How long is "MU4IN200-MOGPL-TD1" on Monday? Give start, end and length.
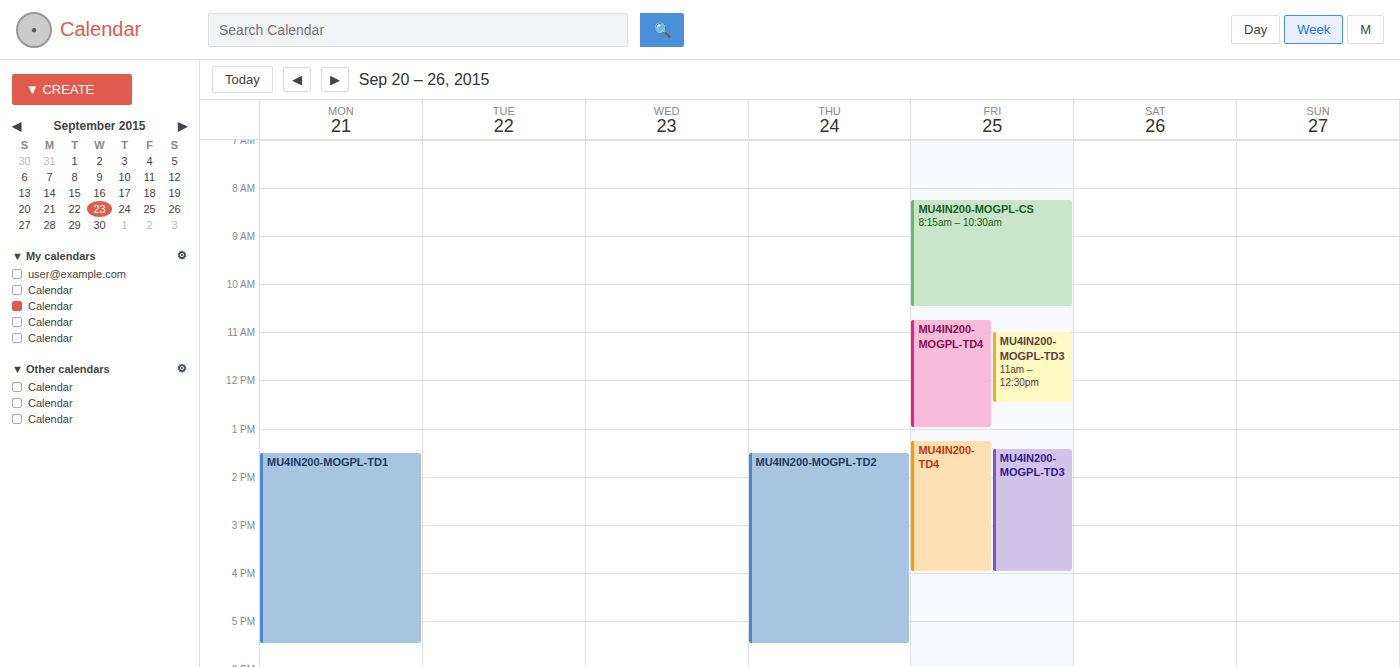
1:30 PM to 5:30 PM, 4 hours